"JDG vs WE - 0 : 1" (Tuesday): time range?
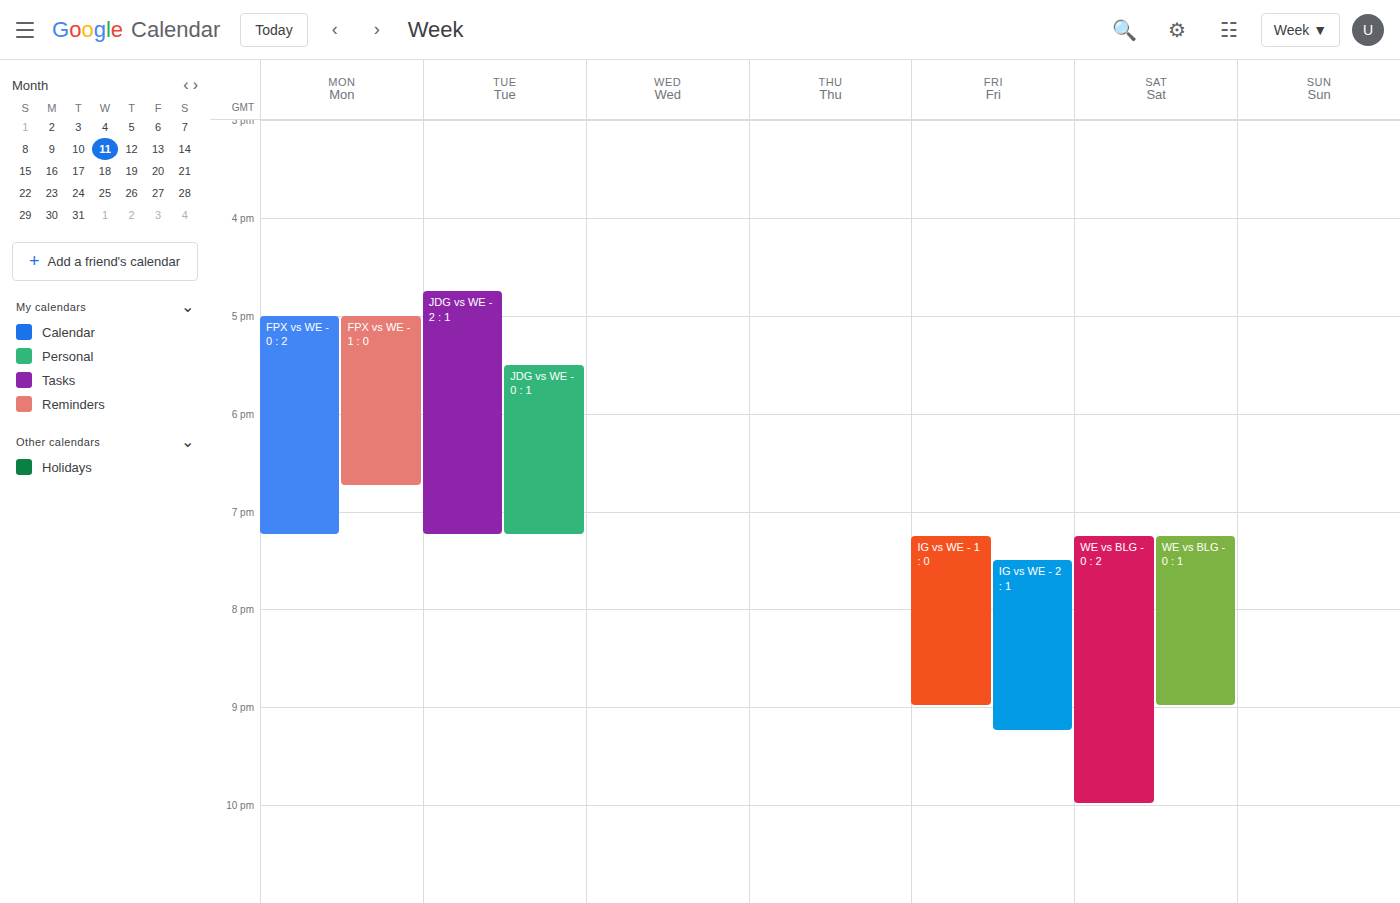
17:30 to 19:15